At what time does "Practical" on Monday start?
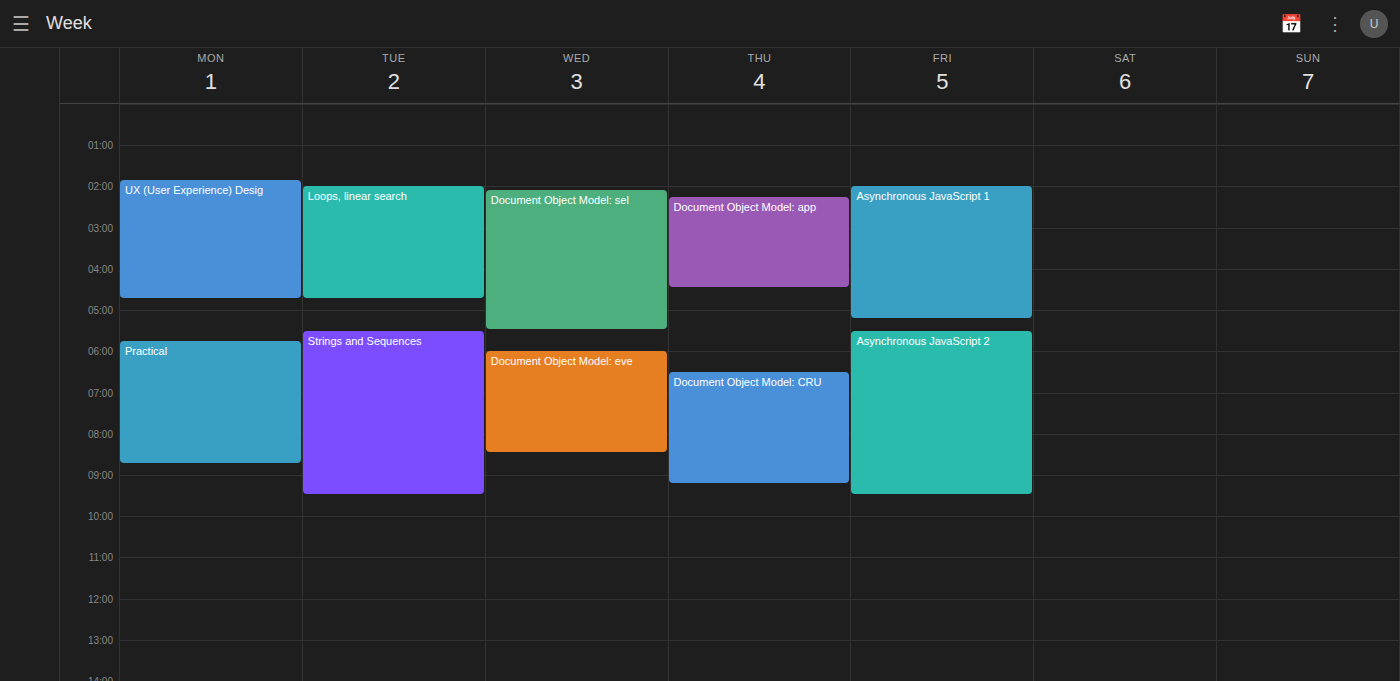
5:45 AM